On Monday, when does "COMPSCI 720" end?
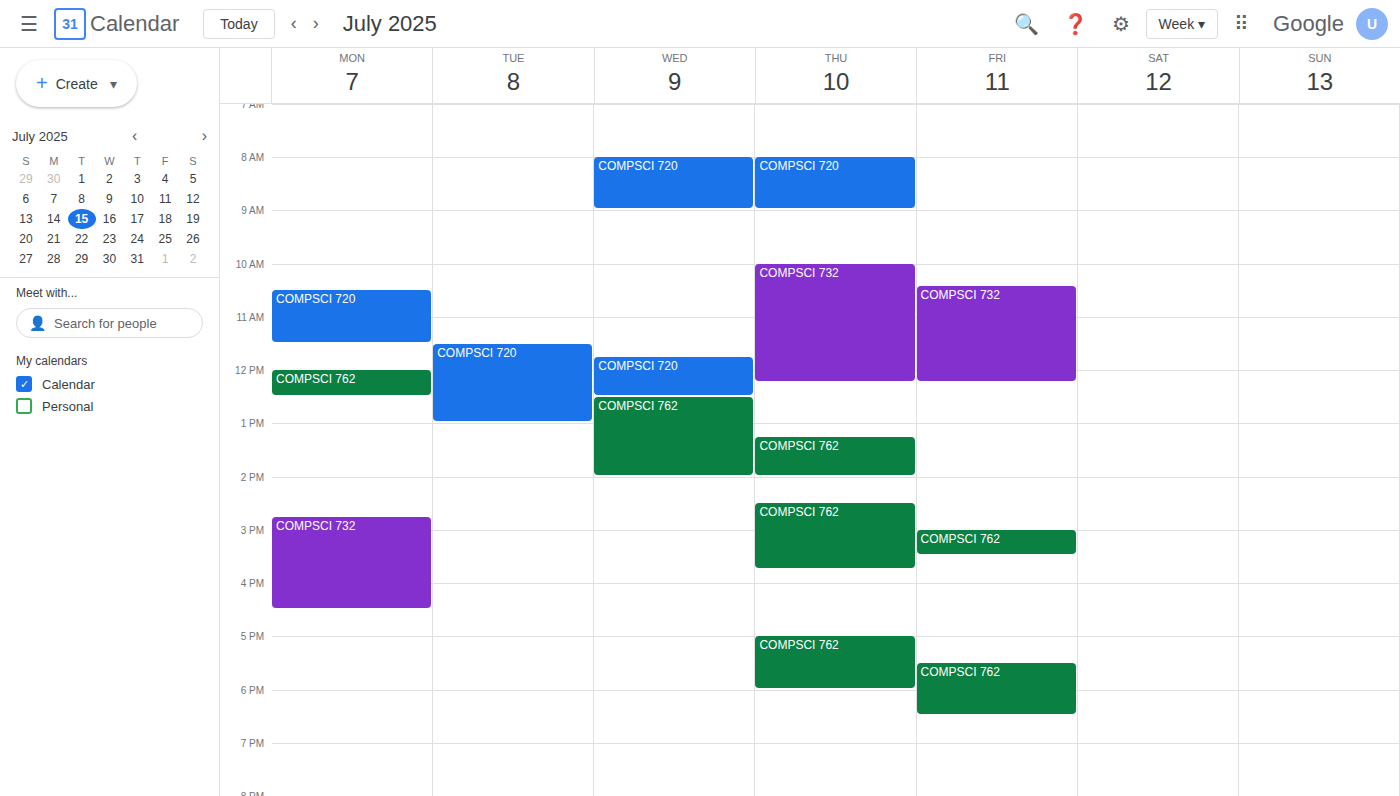
11:30 AM